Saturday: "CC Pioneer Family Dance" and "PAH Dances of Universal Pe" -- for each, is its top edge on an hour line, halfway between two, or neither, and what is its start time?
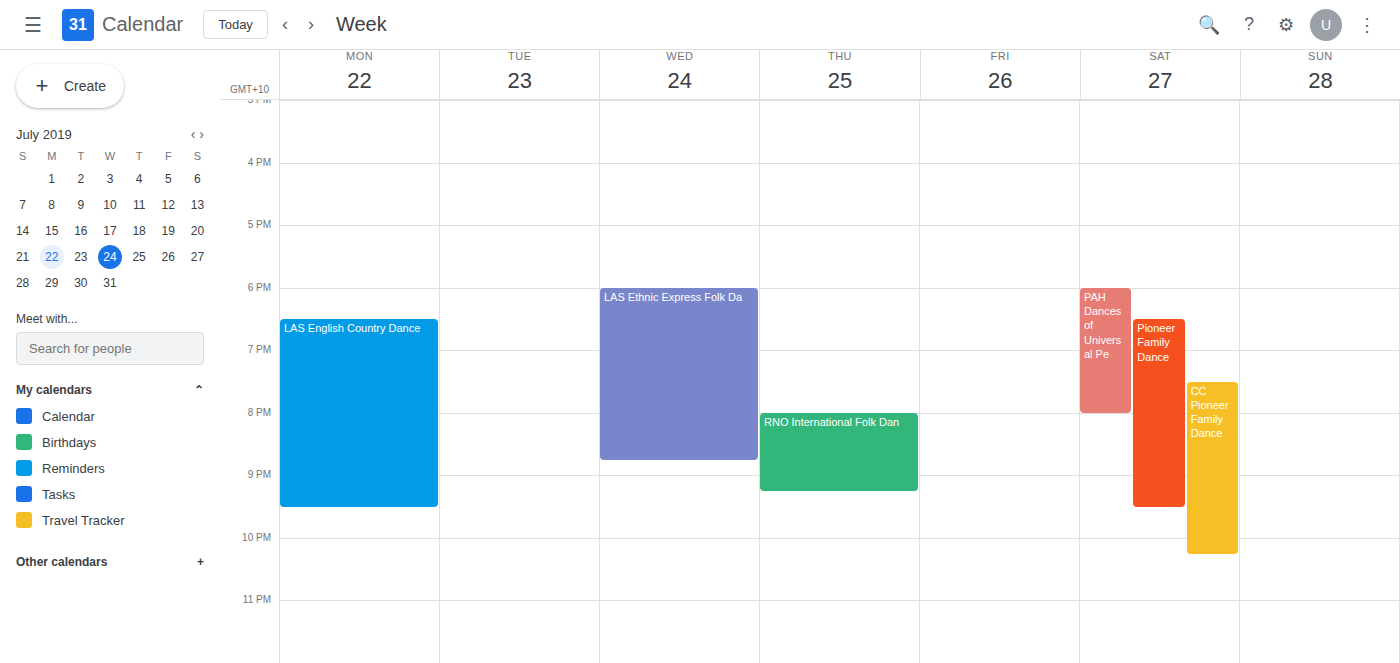
"CC Pioneer Family Dance": 7:30 PM, halfway between the 7 PM and 8 PM lines. "PAH Dances of Universal Pe": 6:00 PM, exactly on the 6 PM line.